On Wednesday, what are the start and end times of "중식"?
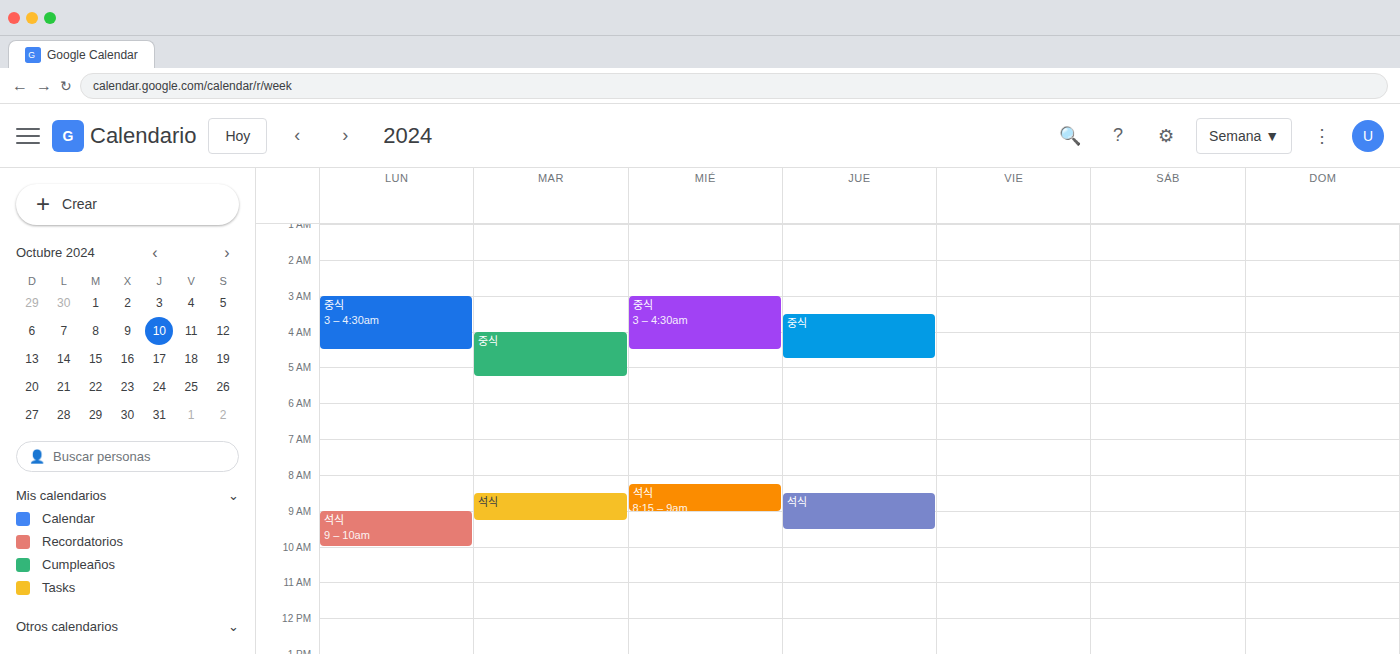
03:00 to 04:30